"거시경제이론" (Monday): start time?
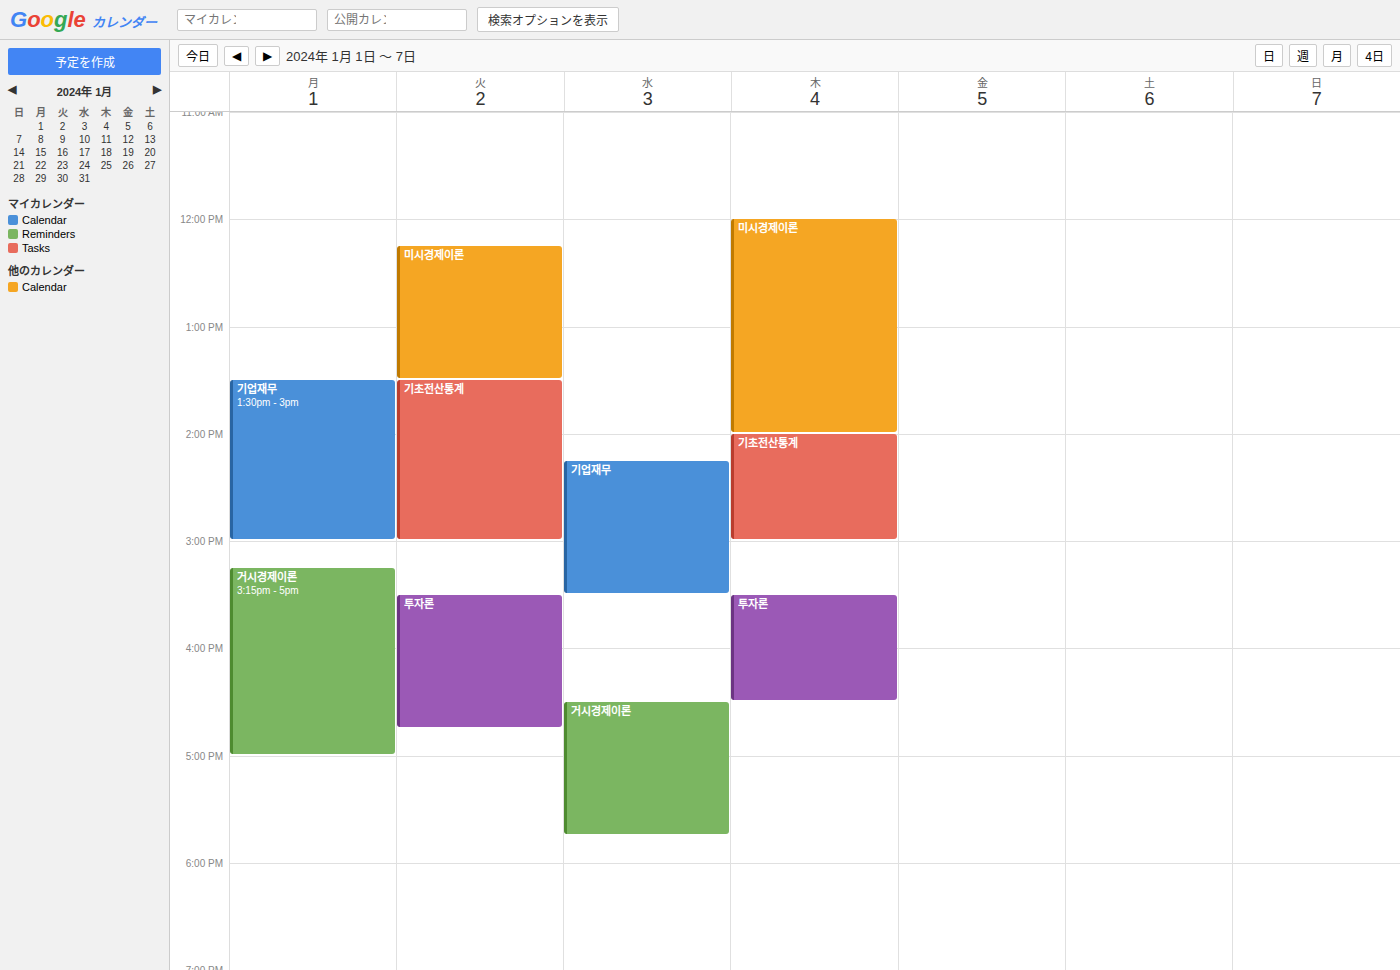
15:15